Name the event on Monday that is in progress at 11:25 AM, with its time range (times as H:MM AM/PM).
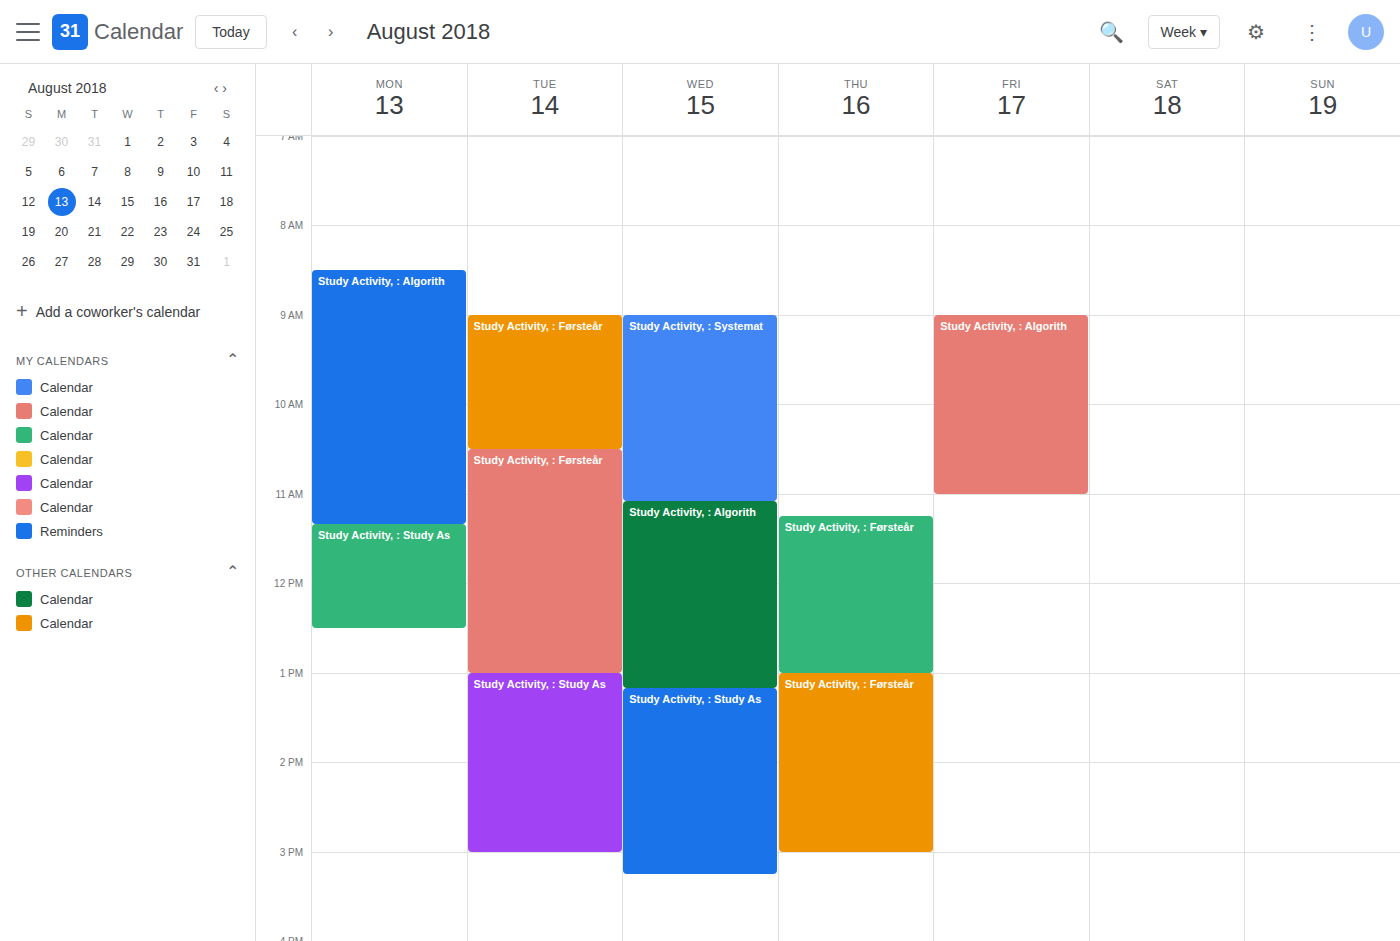
"Study Activity, : Study As", 11:20 AM to 12:30 PM